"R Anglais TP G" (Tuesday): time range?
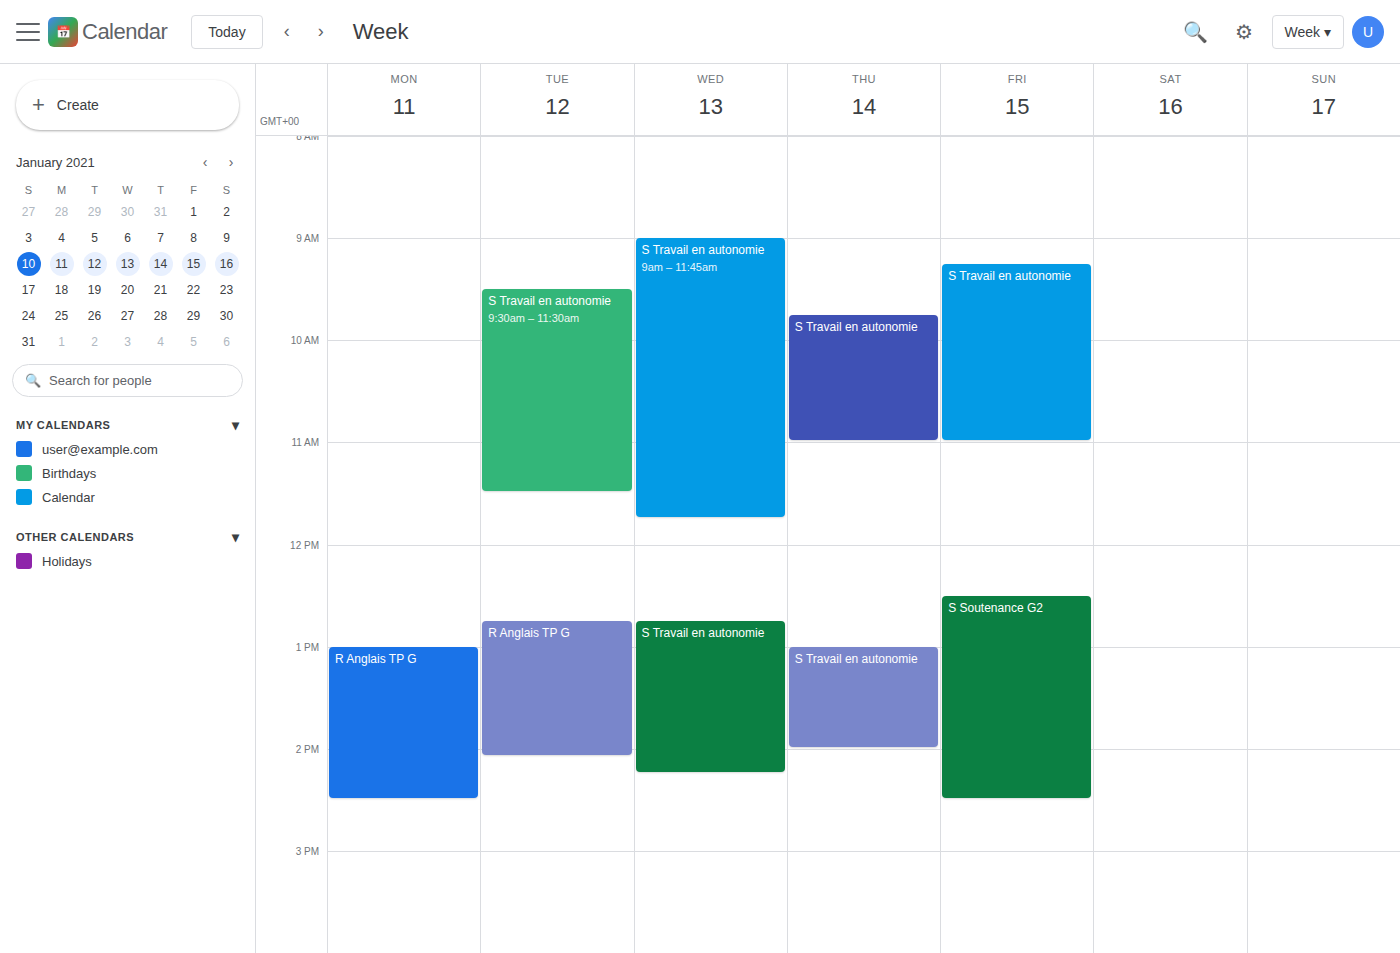
12:45 PM to 2:05 PM